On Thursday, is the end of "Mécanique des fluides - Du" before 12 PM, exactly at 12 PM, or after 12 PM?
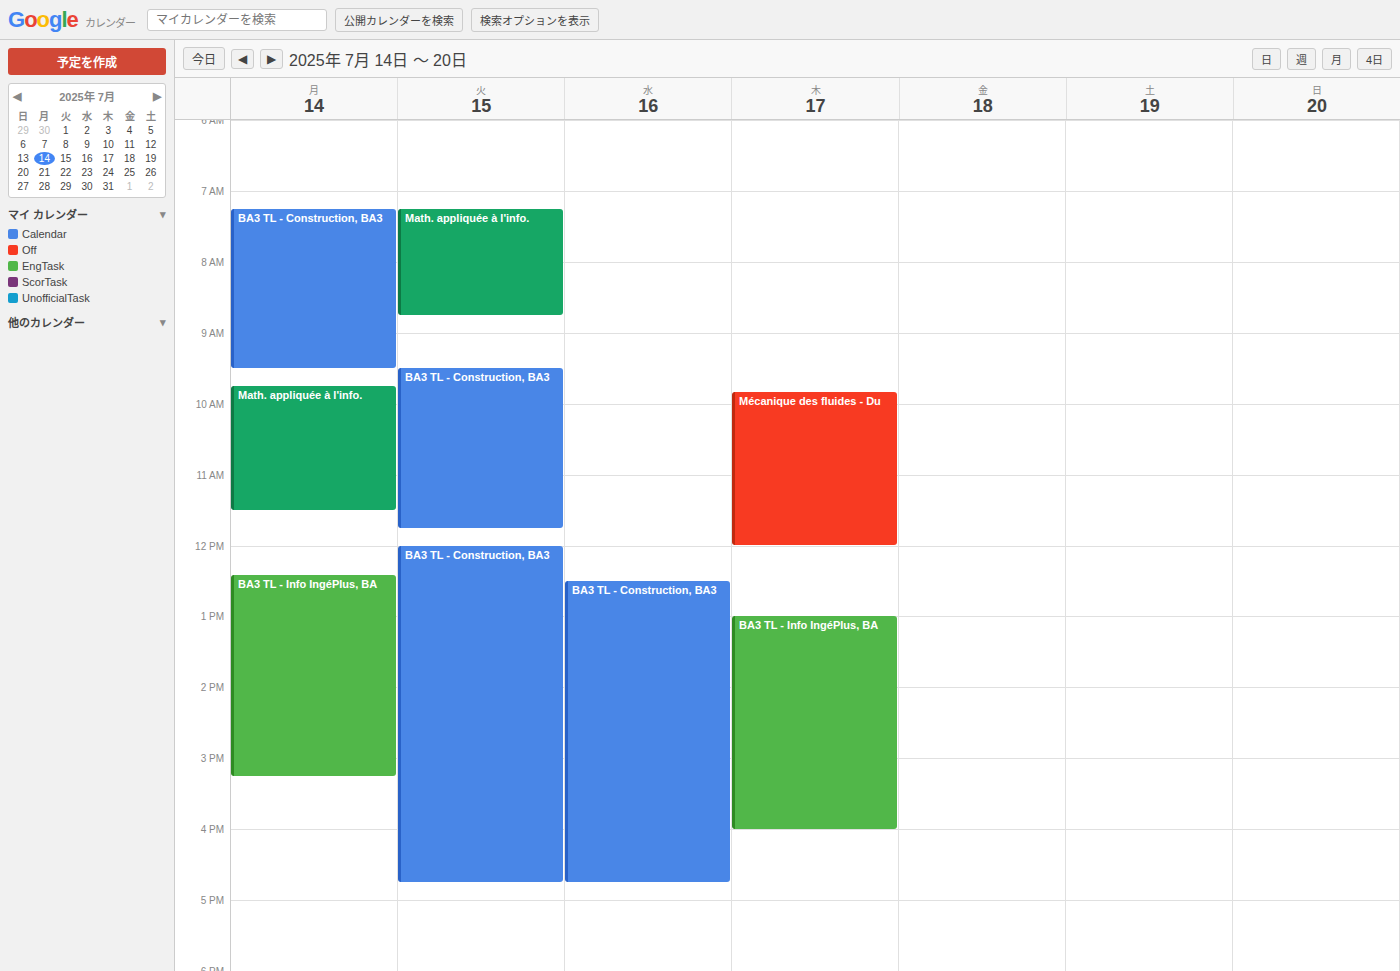
12:00 PM -- exactly at 12 PM, on the 12 PM line.